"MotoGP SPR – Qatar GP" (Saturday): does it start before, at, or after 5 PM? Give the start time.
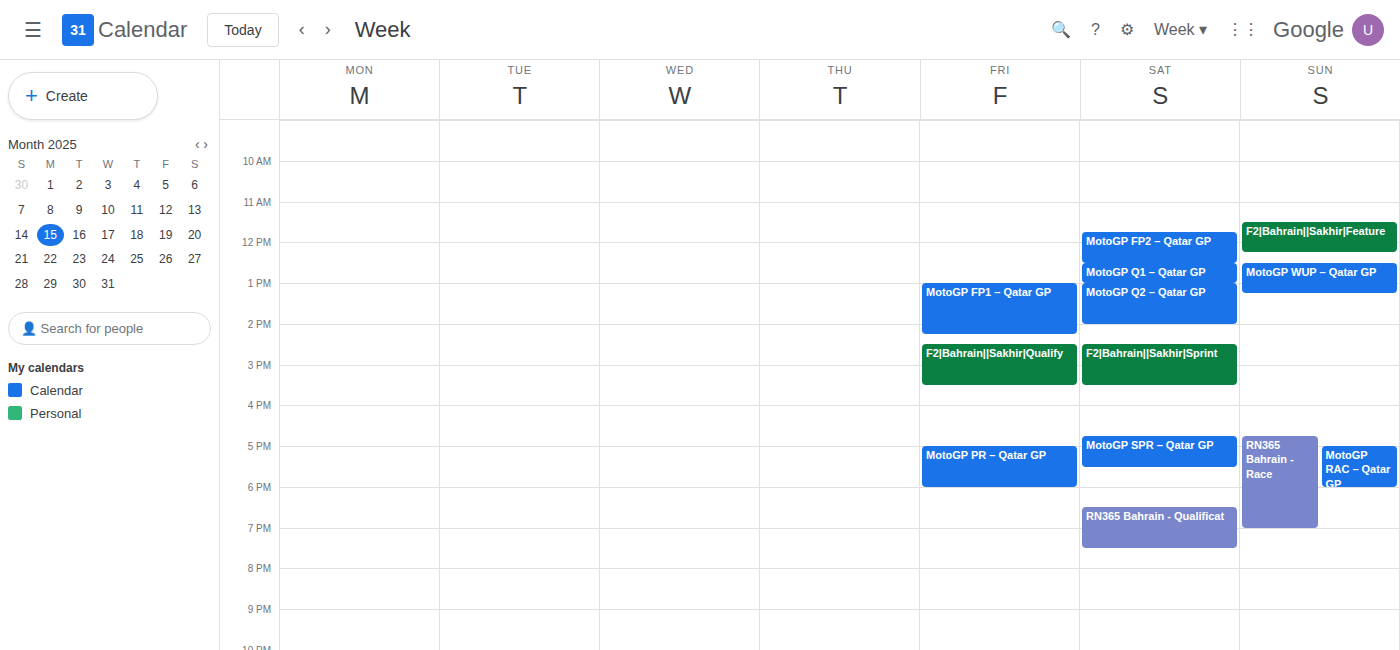
4:45 PM -- before 5 PM, 15 minutes above the 5 PM line.